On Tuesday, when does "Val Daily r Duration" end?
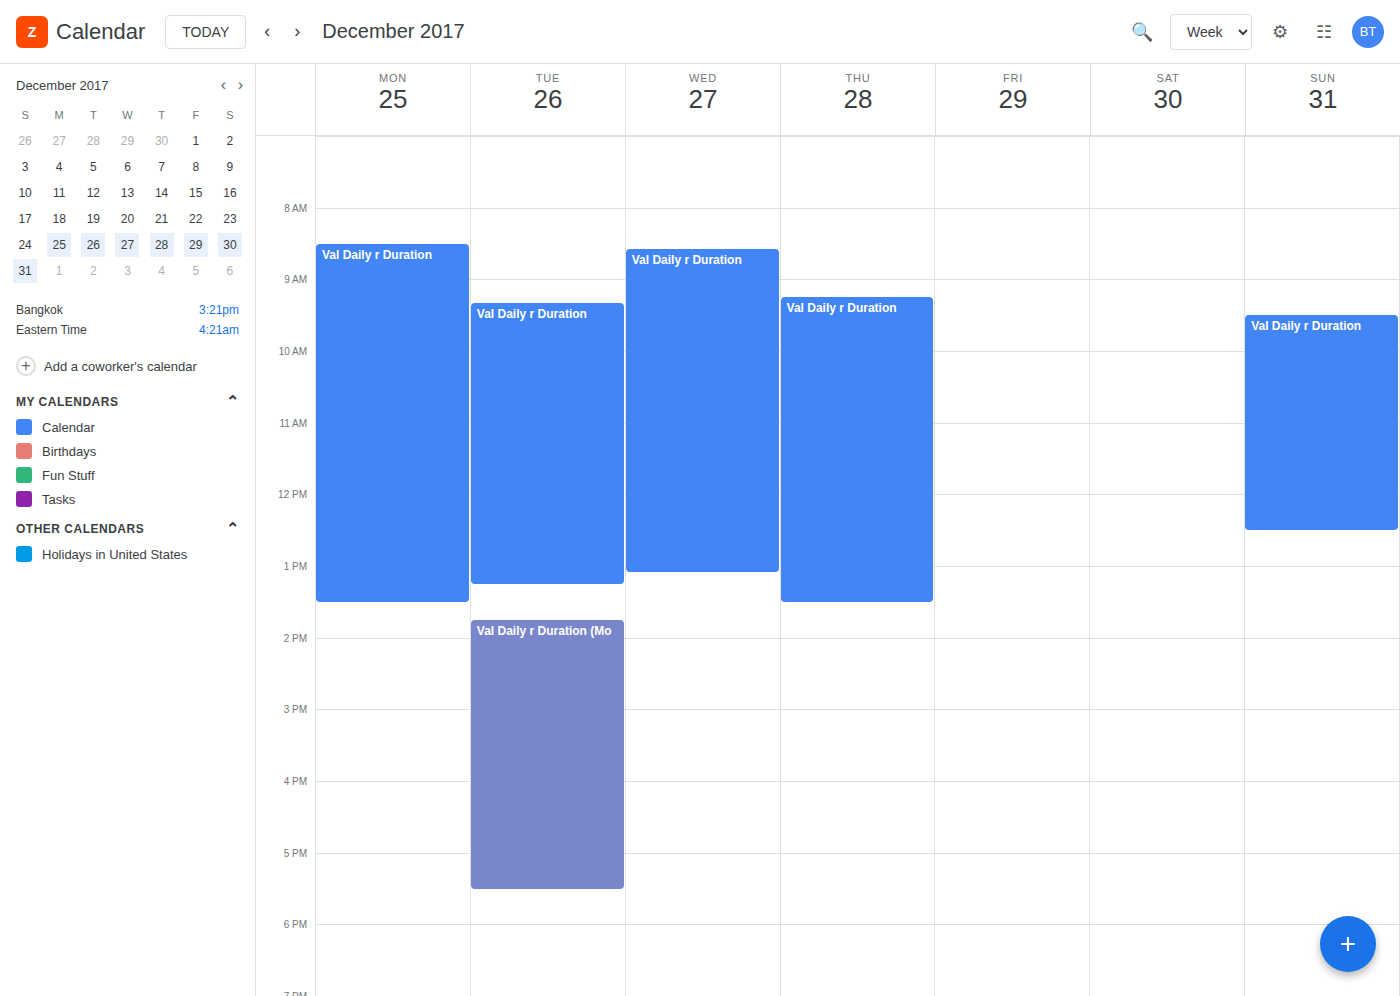
1:15 PM